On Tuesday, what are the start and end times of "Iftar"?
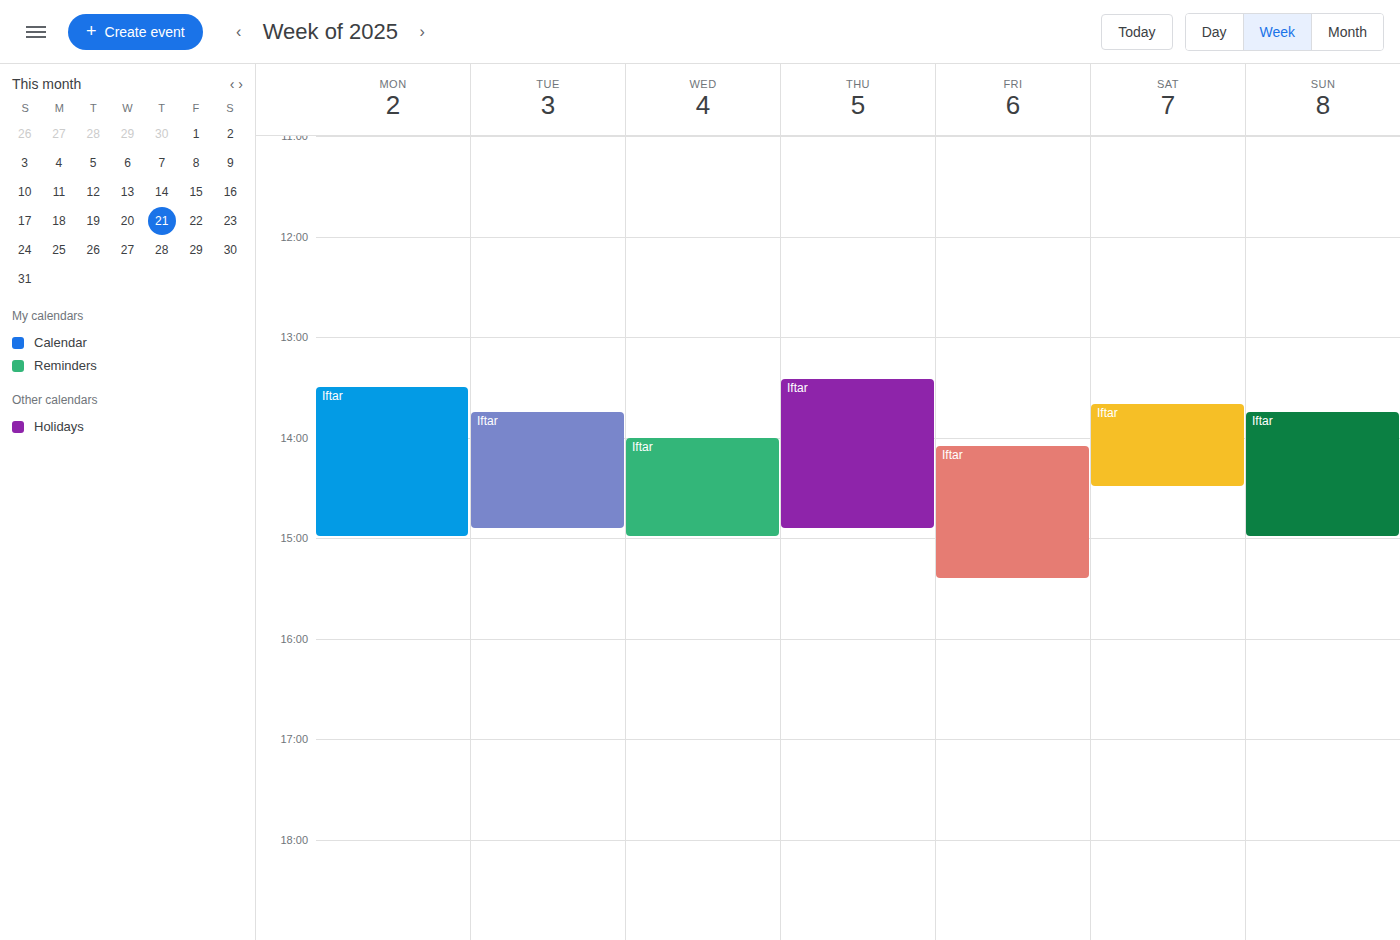
13:45 to 14:55